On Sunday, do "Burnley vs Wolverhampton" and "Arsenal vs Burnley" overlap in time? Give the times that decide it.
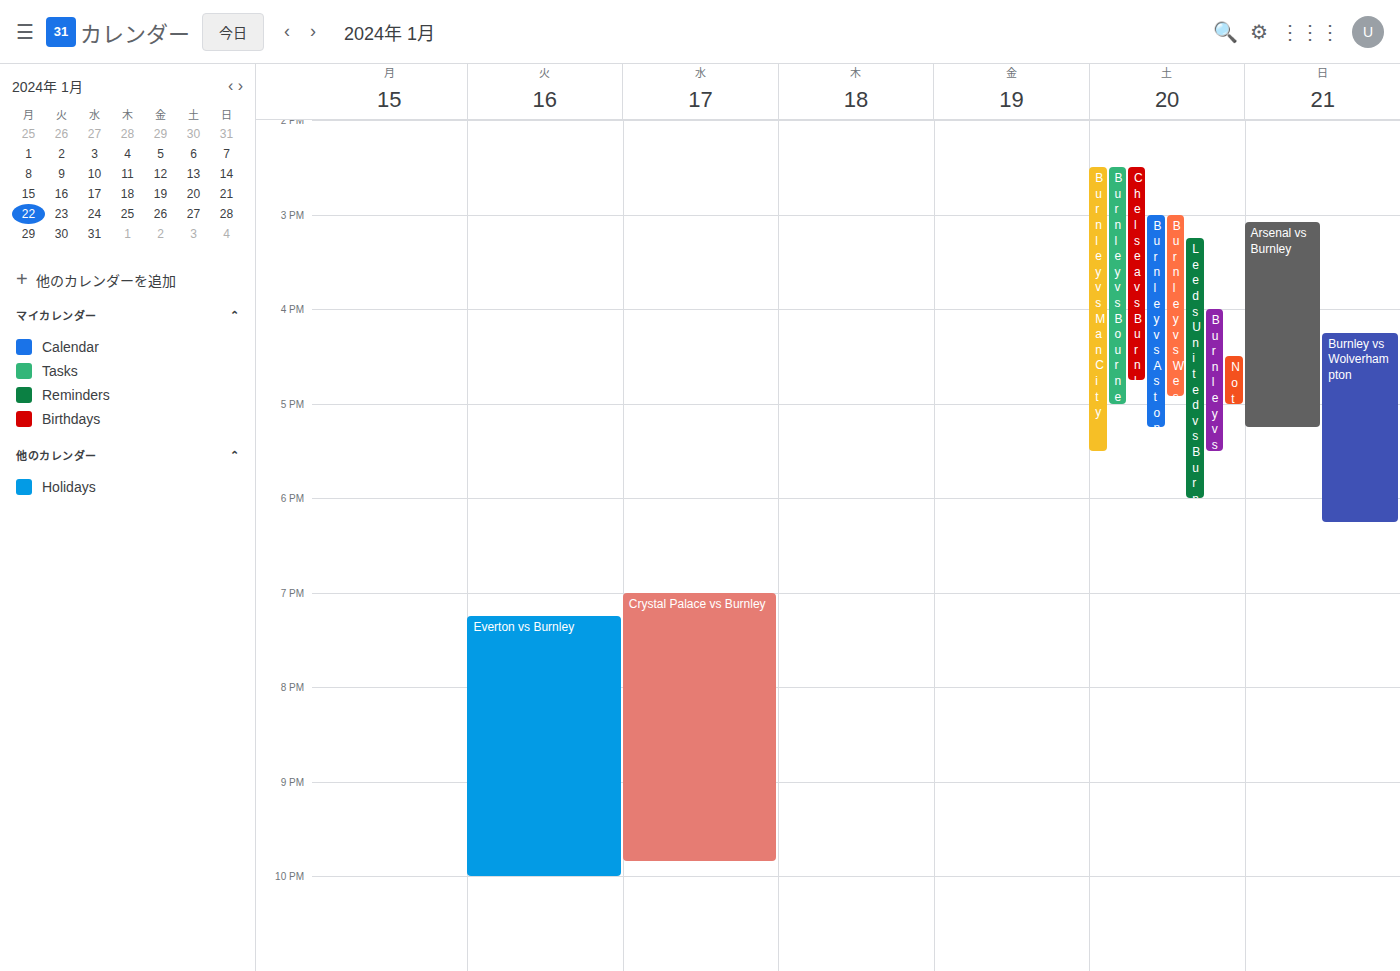
"Burnley vs Wolverhampton" starts at 4:15 PM, before "Arsenal vs Burnley" ends at 5:15 PM -- they overlap.